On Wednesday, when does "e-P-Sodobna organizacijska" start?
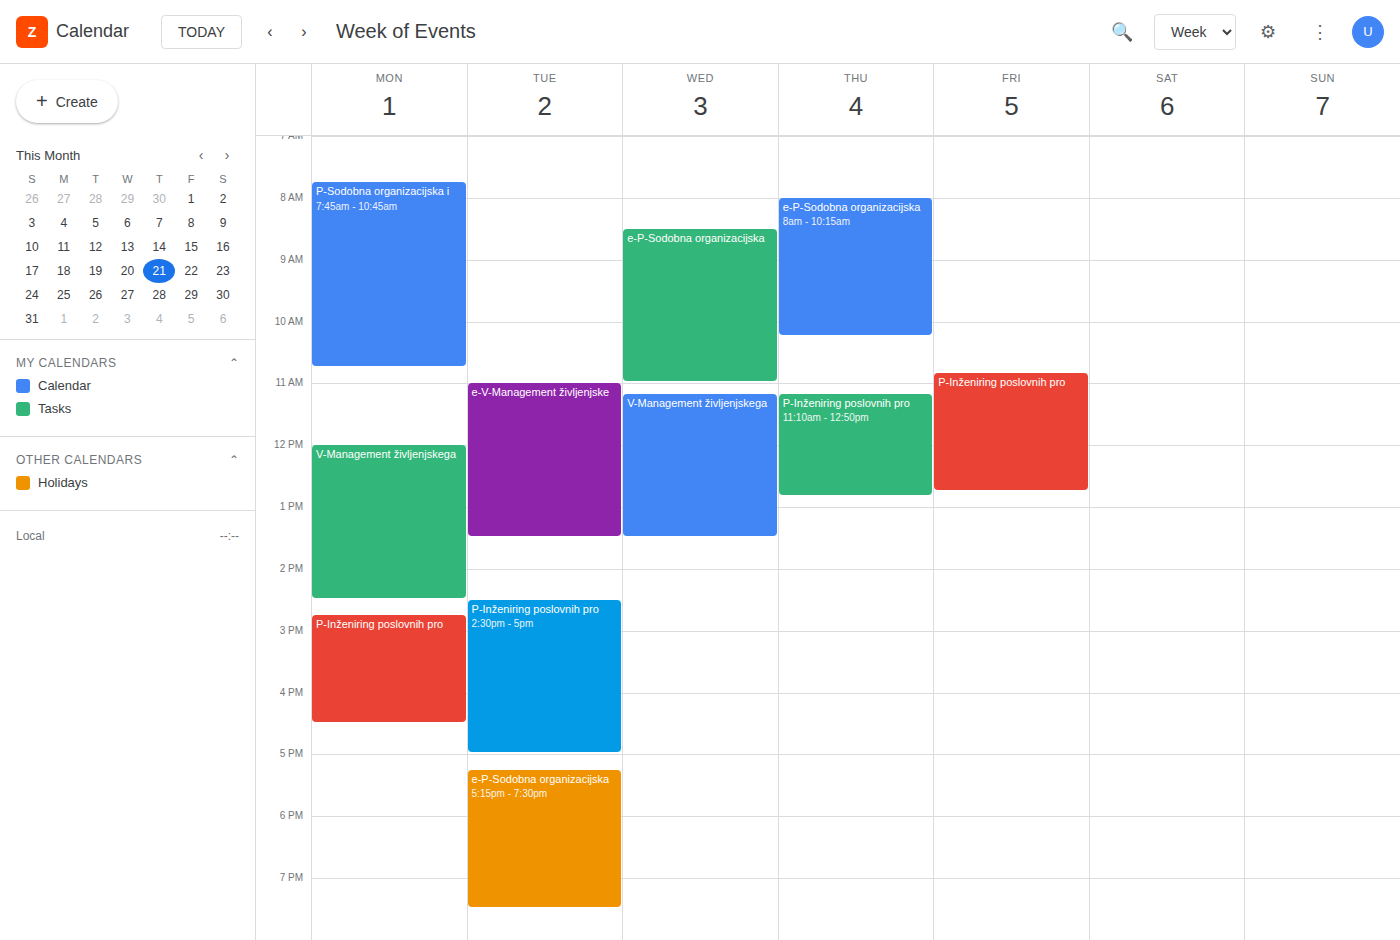
08:30